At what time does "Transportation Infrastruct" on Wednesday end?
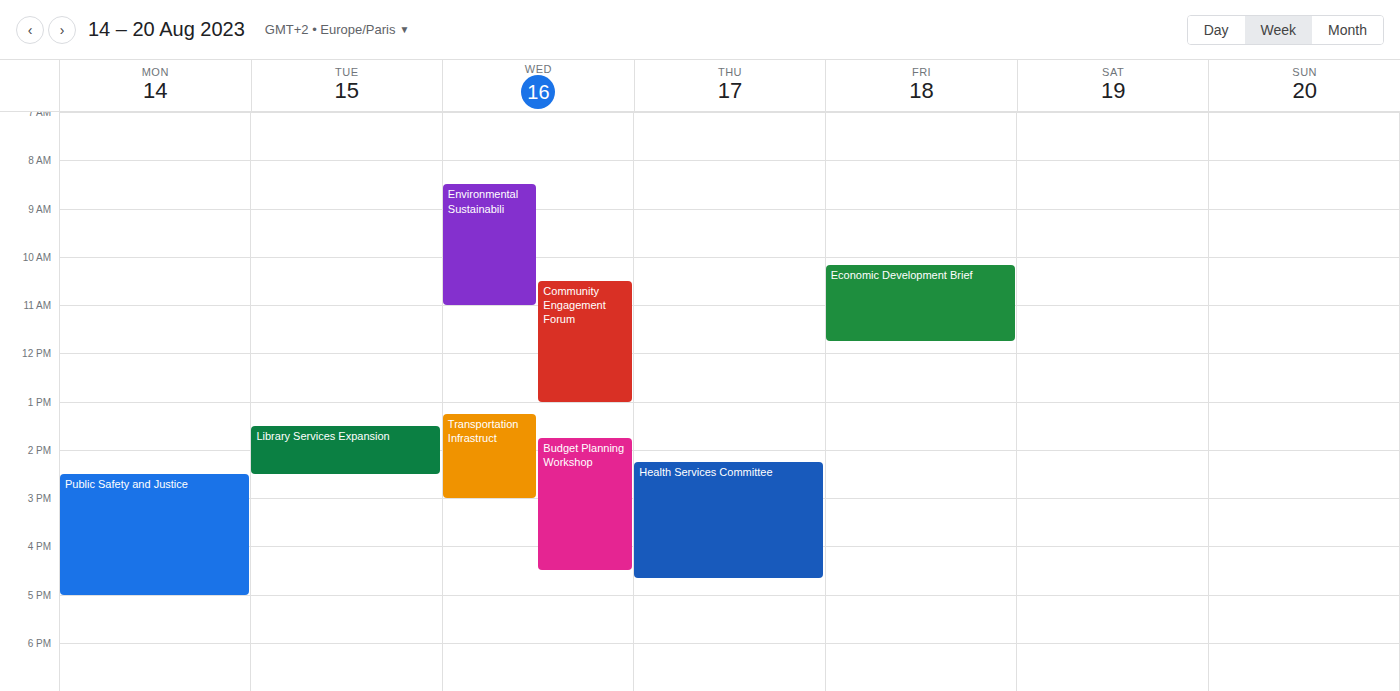
3:00 PM